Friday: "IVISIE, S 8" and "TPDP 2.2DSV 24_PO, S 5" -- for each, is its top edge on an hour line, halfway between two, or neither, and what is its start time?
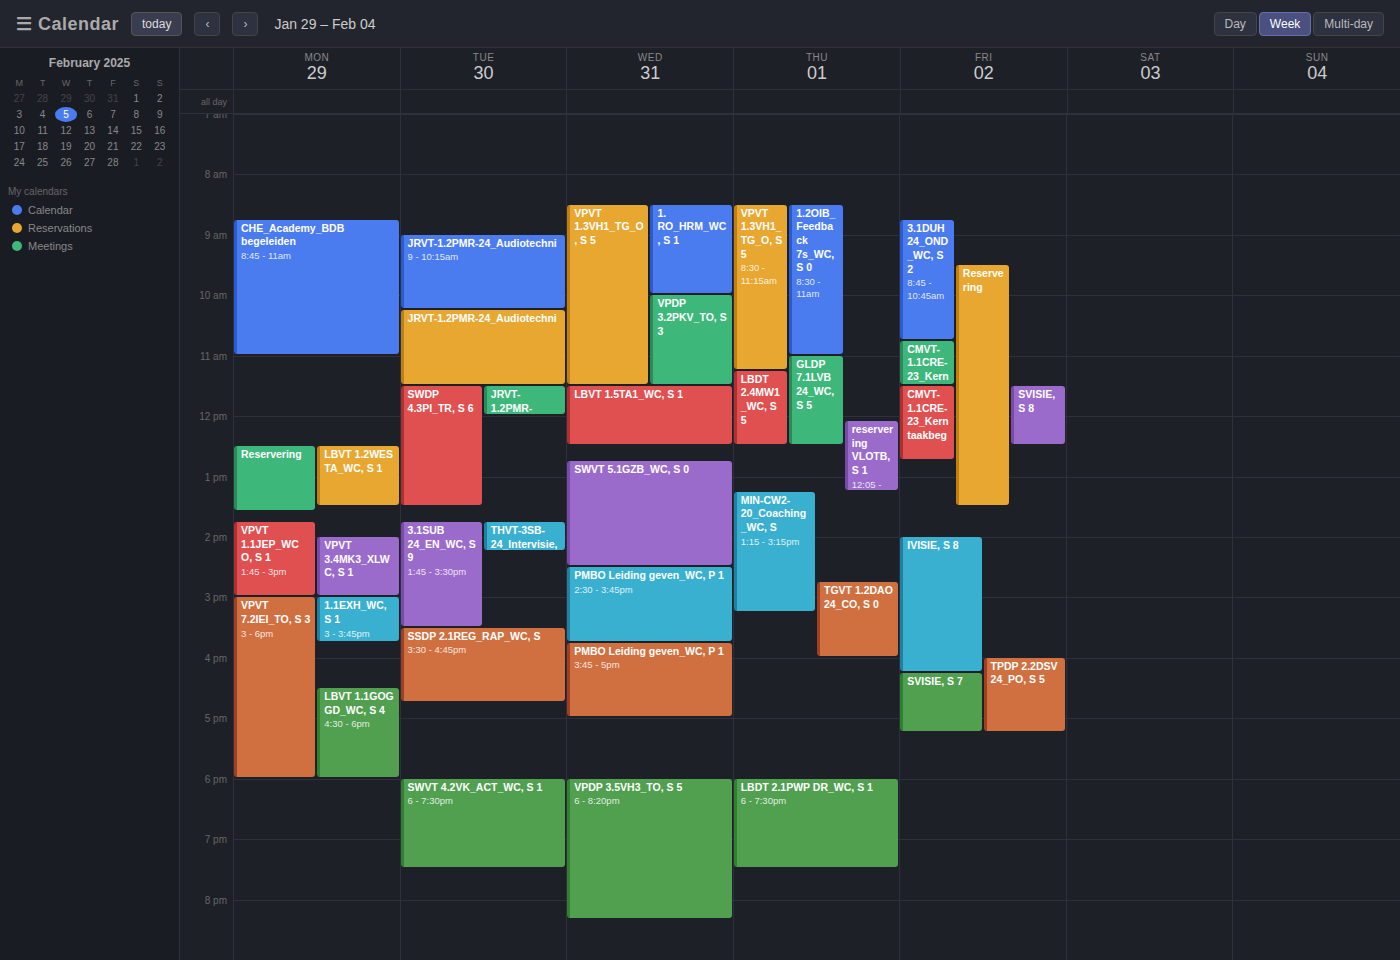
"IVISIE, S 8": 2:00 PM, exactly on the 2 PM line. "TPDP 2.2DSV 24_PO, S 5": 4:00 PM, exactly on the 4 PM line.